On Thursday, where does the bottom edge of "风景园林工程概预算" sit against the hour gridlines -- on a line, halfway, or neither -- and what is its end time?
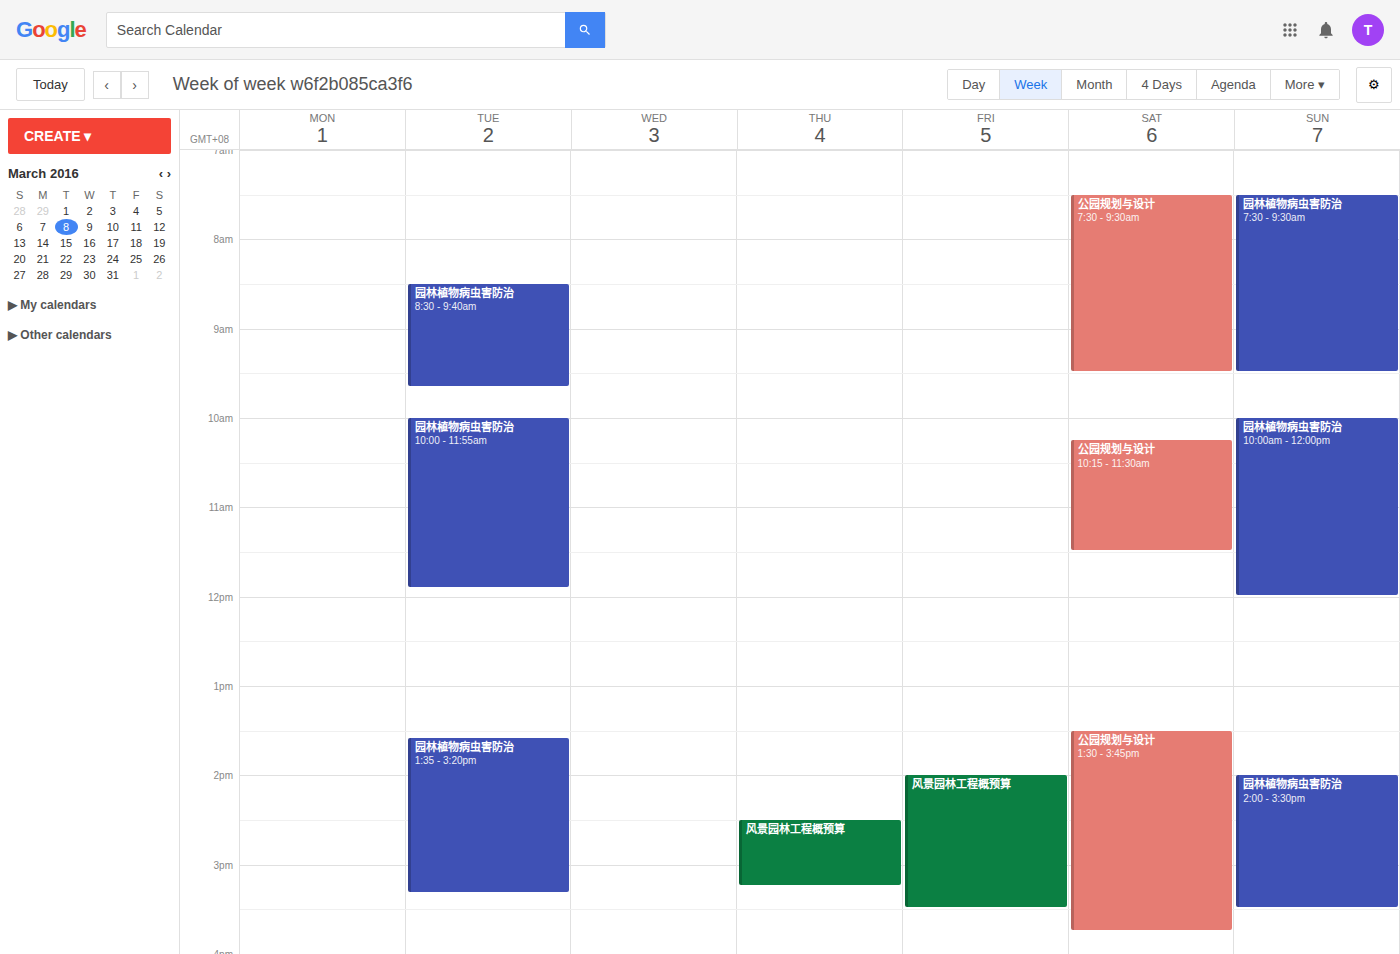
3:15 PM -- neither: a quarter of the way from the 3 PM line to the 4 PM line.